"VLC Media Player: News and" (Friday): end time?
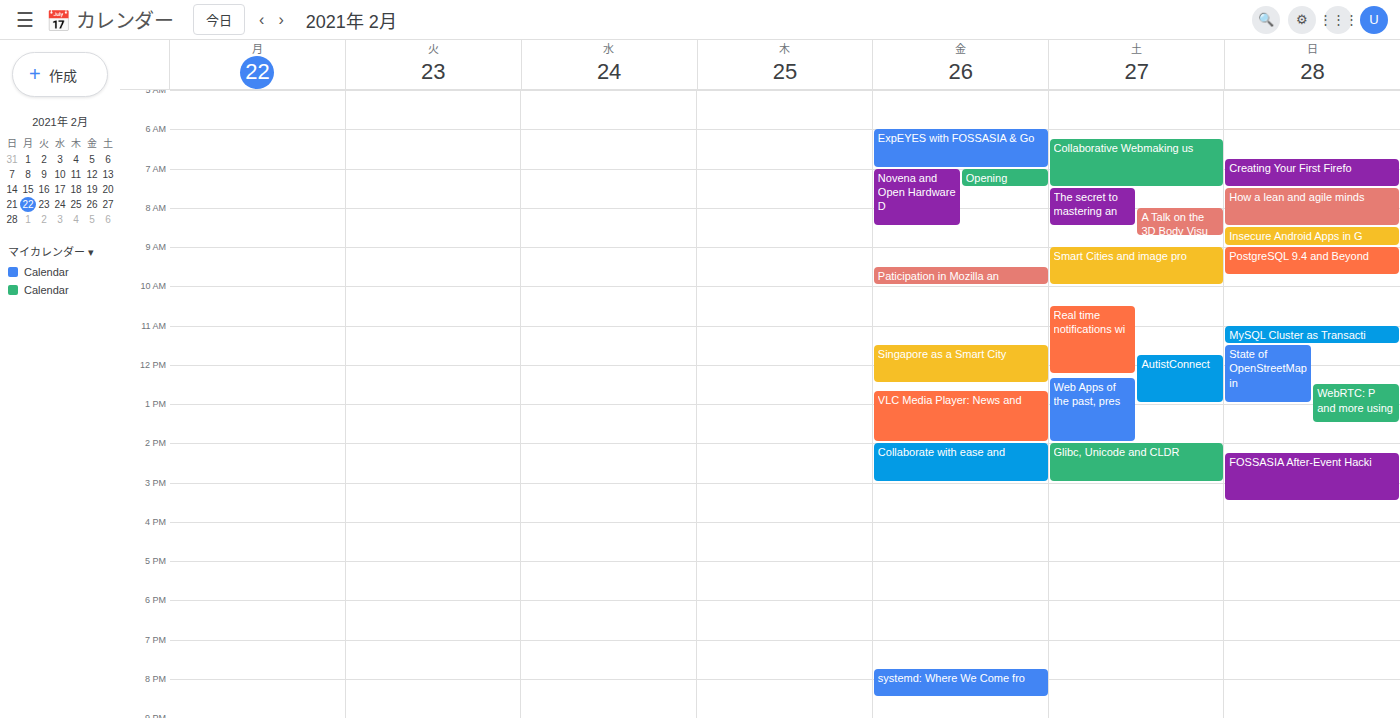
14:00